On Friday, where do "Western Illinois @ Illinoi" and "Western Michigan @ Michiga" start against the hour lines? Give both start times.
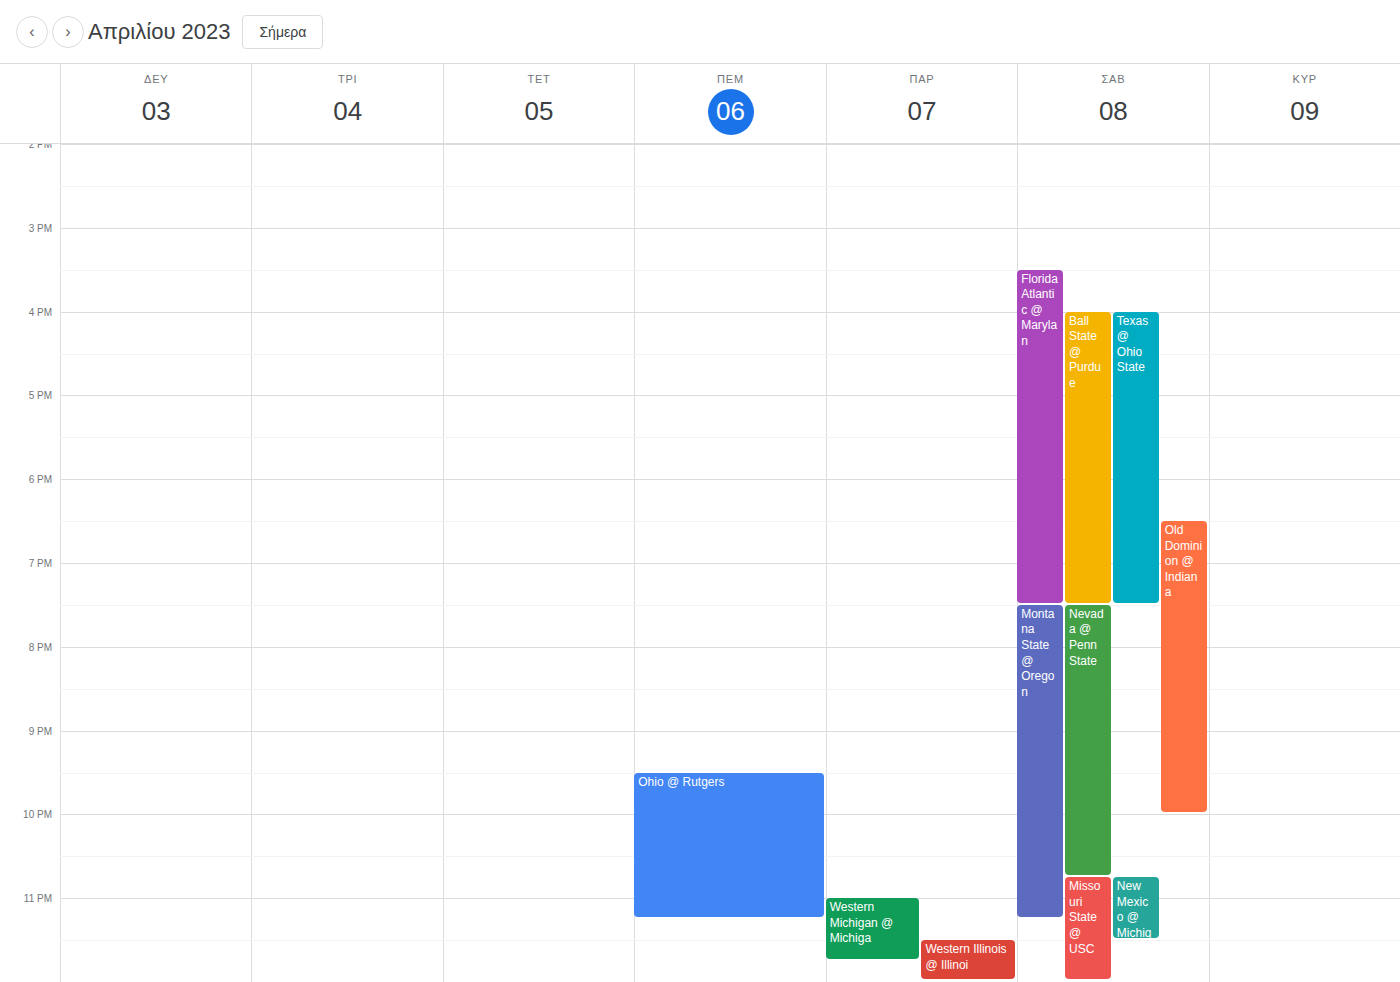
"Western Illinois @ Illinoi": 11:30 PM, halfway between the 11 PM and 12 AM lines. "Western Michigan @ Michiga": 11:00 PM, exactly on the 11 PM line.